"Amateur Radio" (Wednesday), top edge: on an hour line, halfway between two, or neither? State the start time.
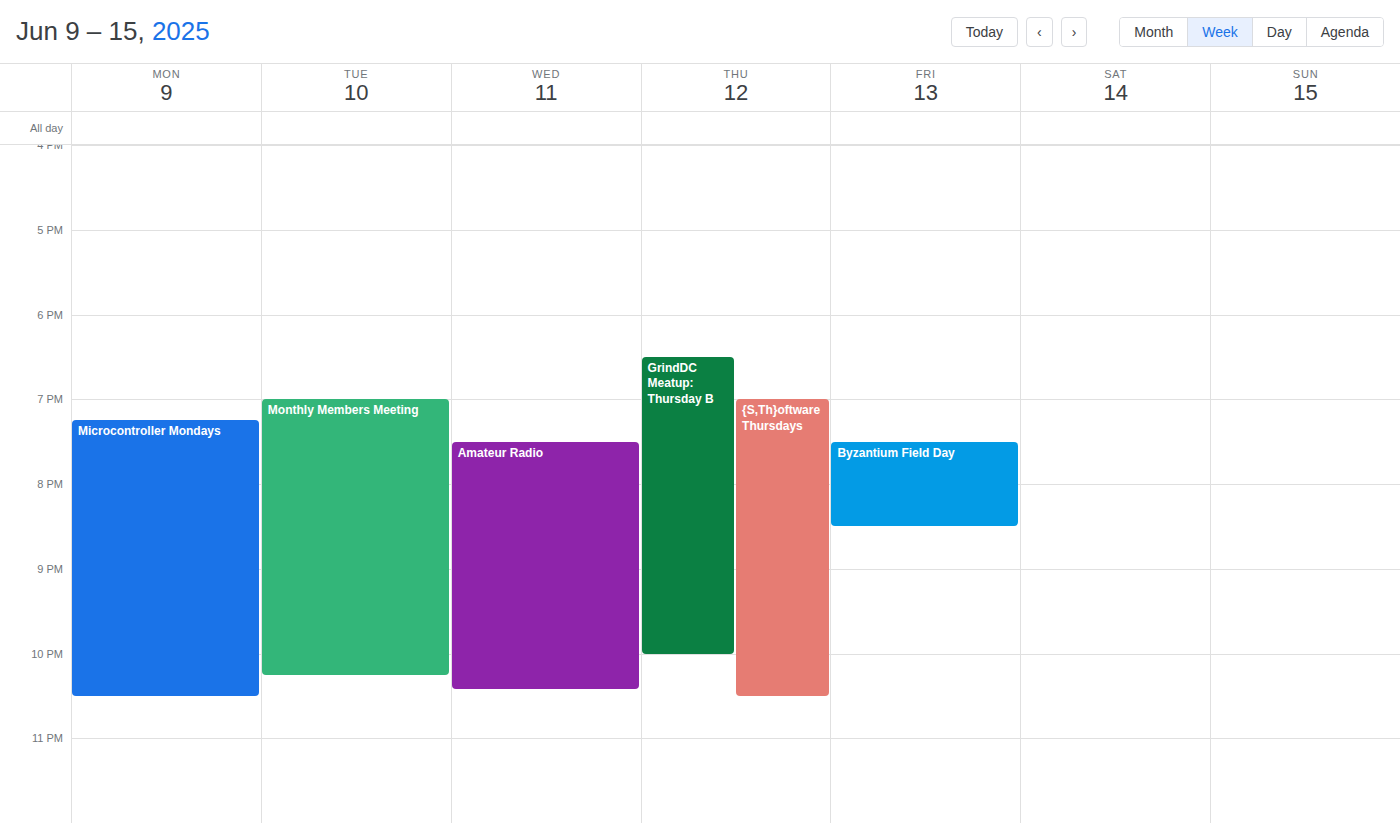
7:30 PM -- halfway between the 7 PM and 8 PM lines.